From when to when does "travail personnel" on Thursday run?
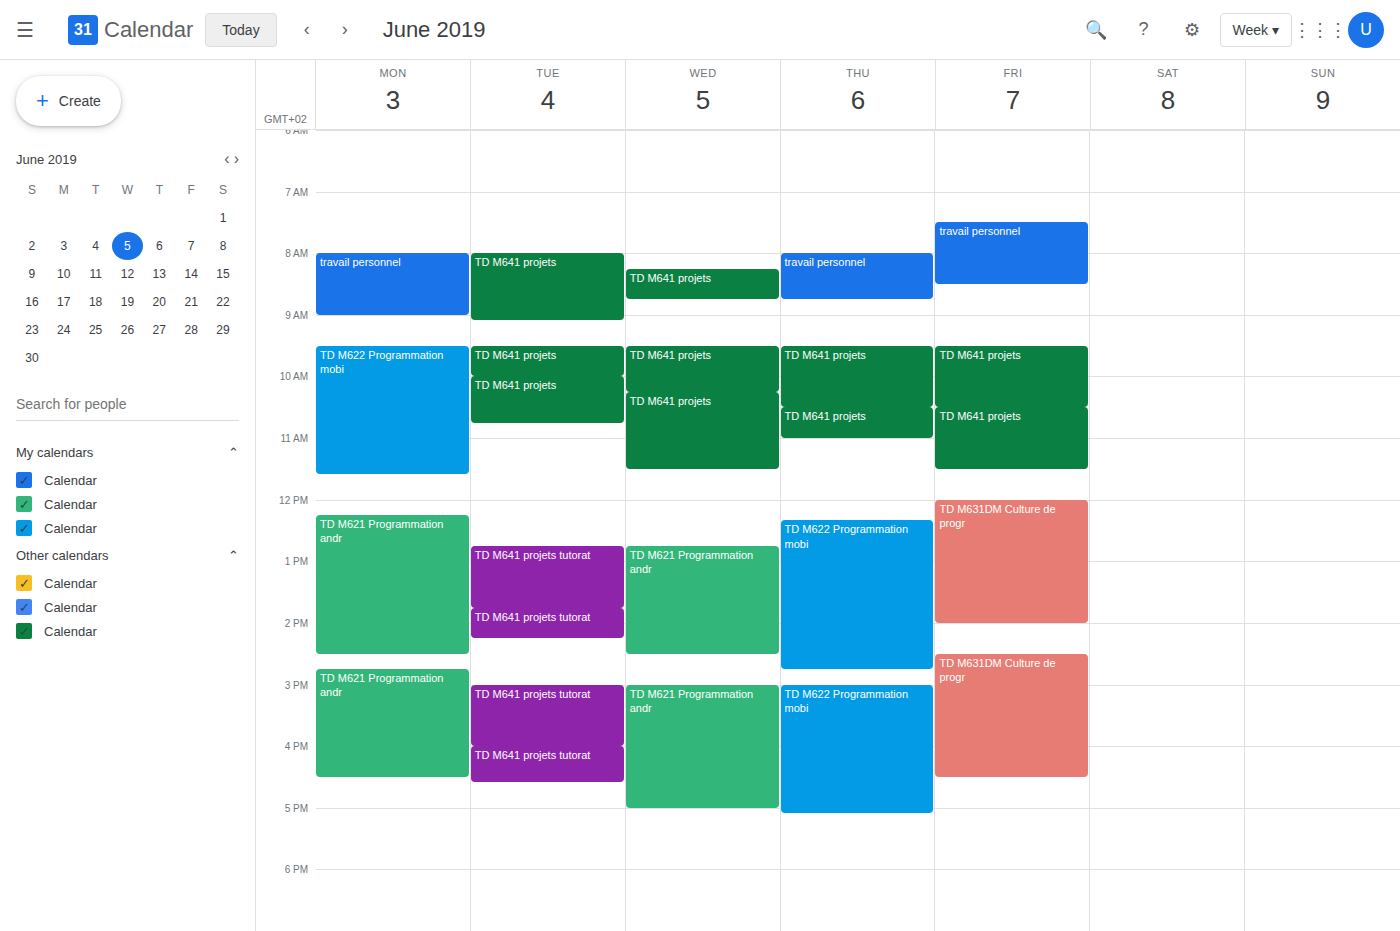
8:00 AM to 8:45 AM